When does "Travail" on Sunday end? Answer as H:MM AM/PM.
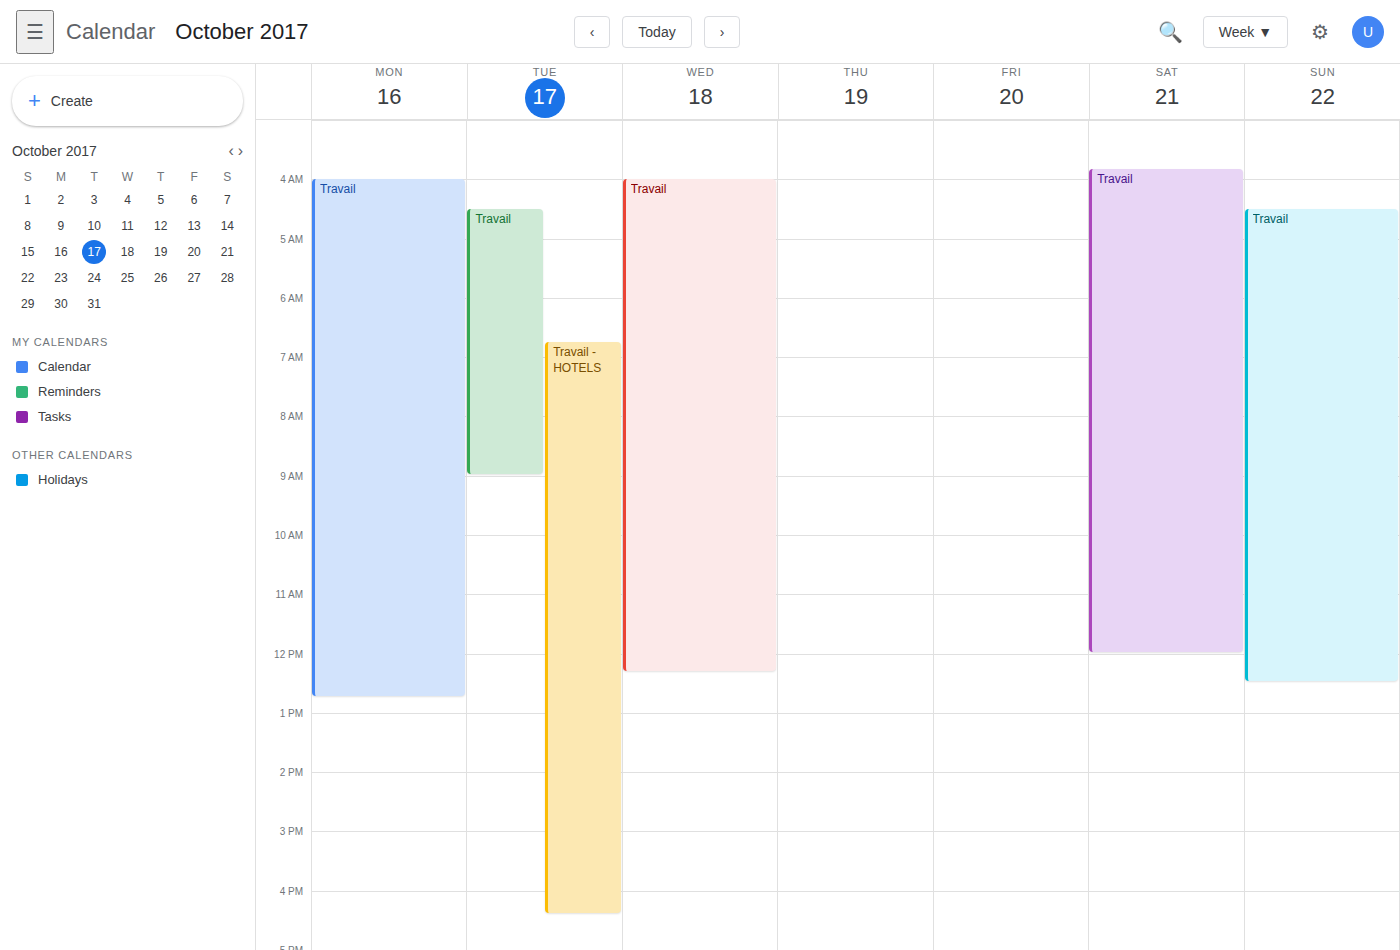
12:30 PM